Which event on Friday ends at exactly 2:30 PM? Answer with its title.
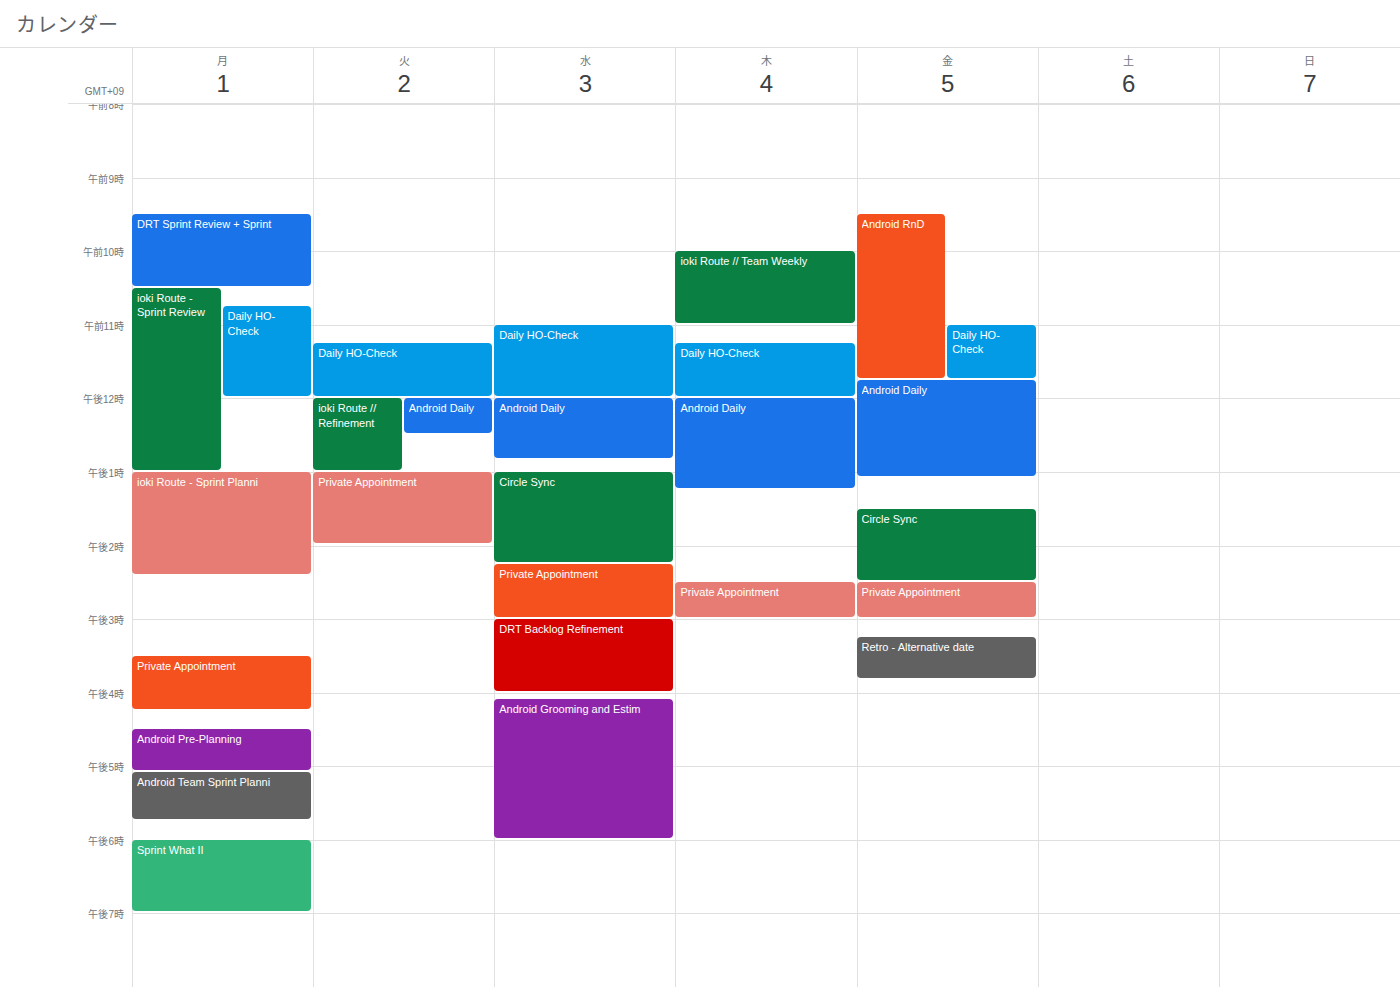
"Circle Sync"